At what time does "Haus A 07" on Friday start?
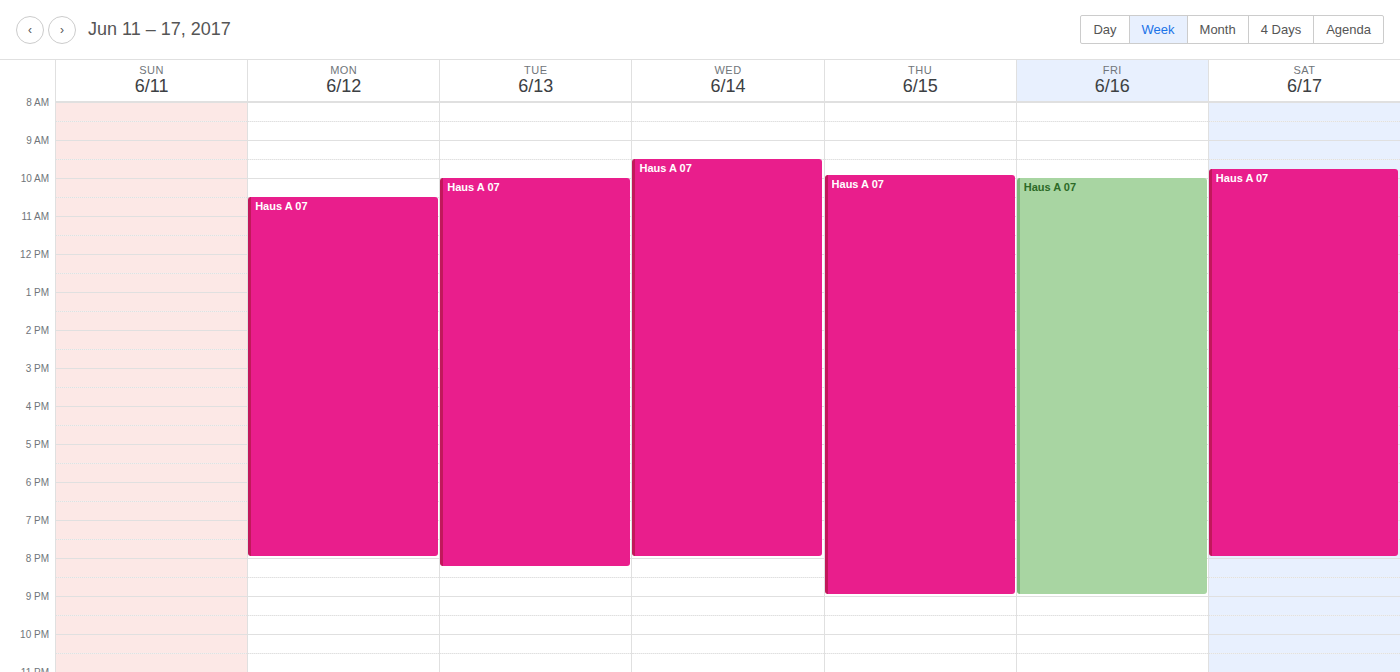
10:00